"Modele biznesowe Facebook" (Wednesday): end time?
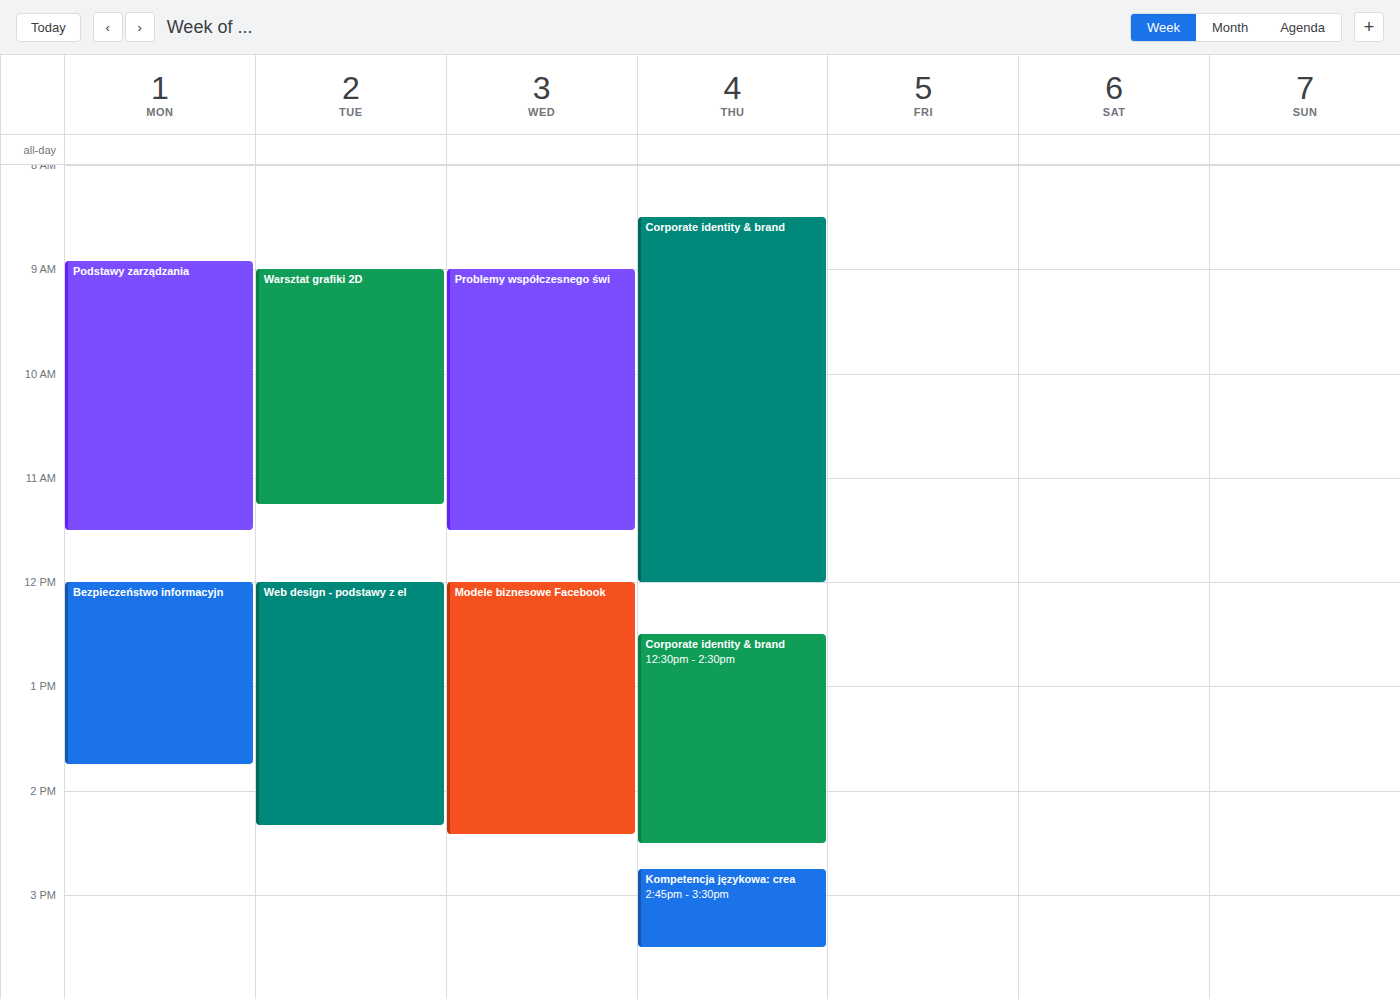
2:25 PM